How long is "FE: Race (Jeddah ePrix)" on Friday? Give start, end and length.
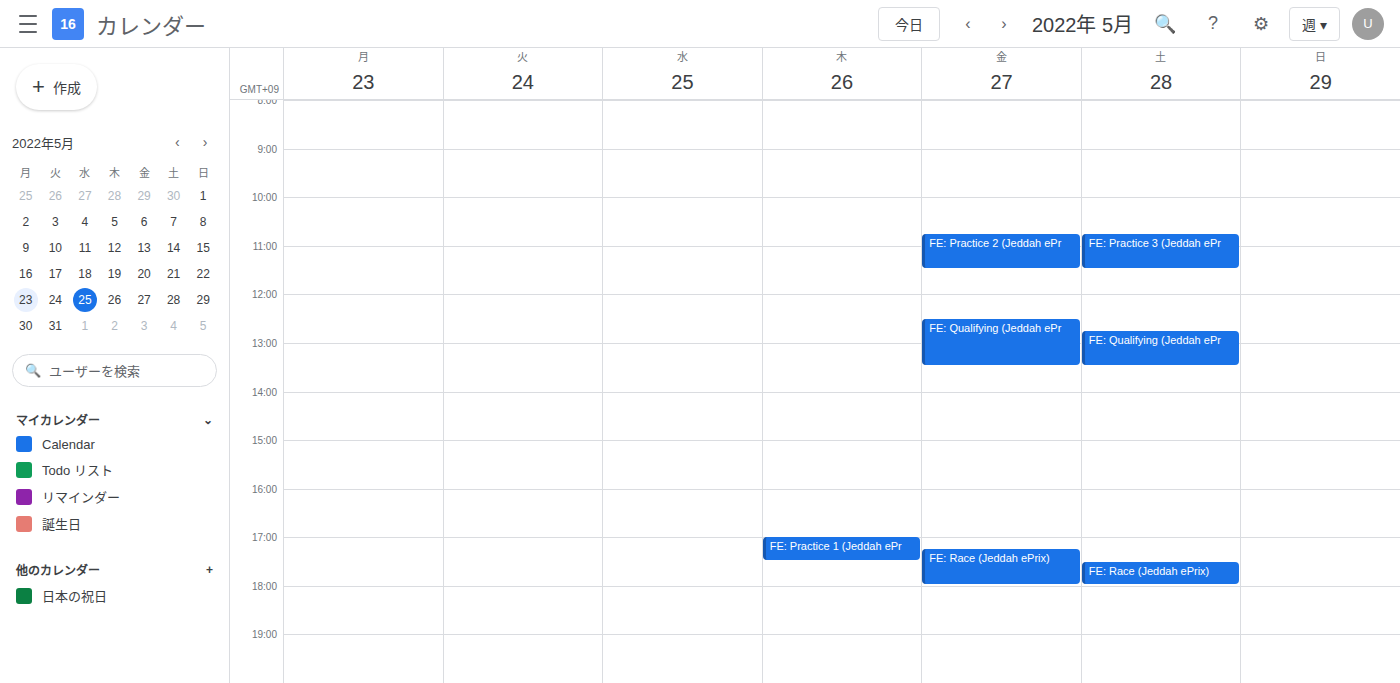
5:15 PM to 6:00 PM, 45 minutes